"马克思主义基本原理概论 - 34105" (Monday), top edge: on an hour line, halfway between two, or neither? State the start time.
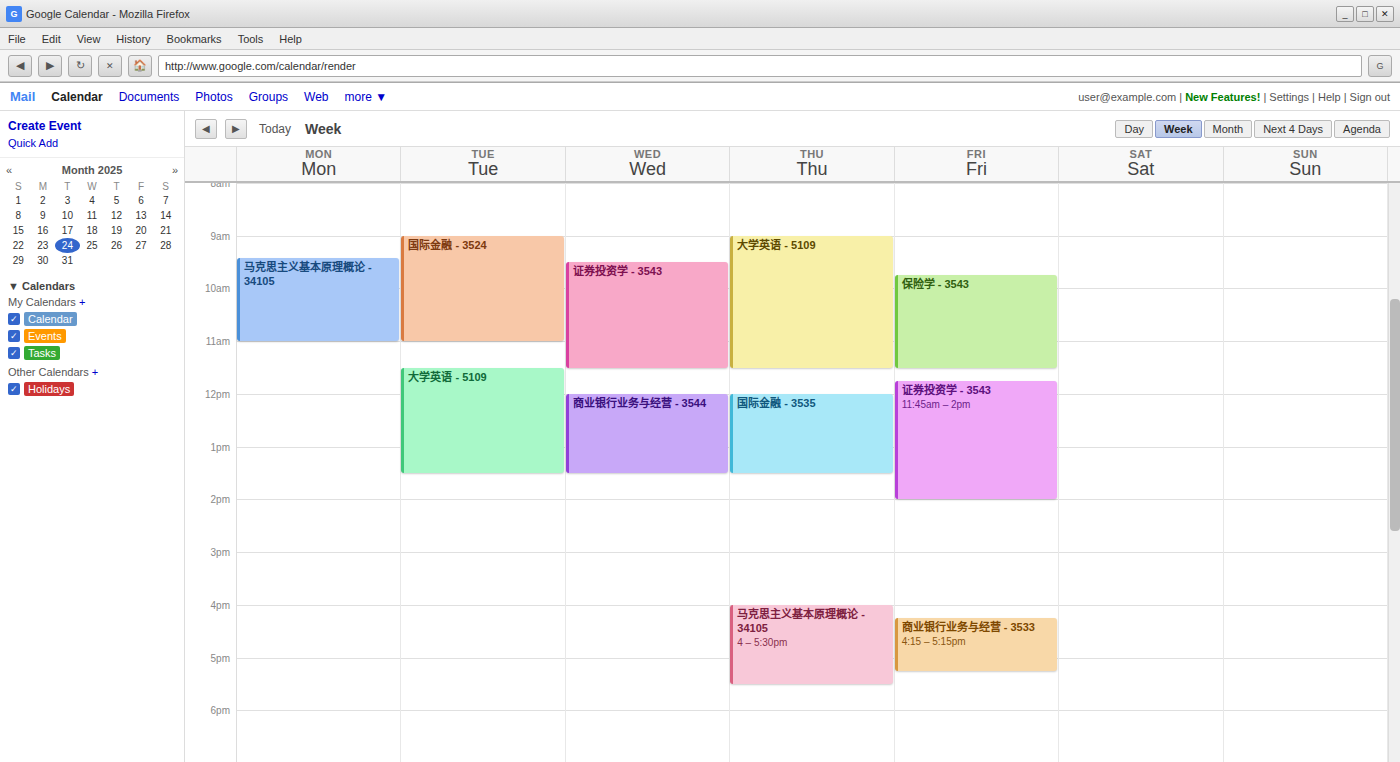
9:25 AM -- neither: 25 minutes below the 9 AM line and 35 minutes above the 10 AM line.